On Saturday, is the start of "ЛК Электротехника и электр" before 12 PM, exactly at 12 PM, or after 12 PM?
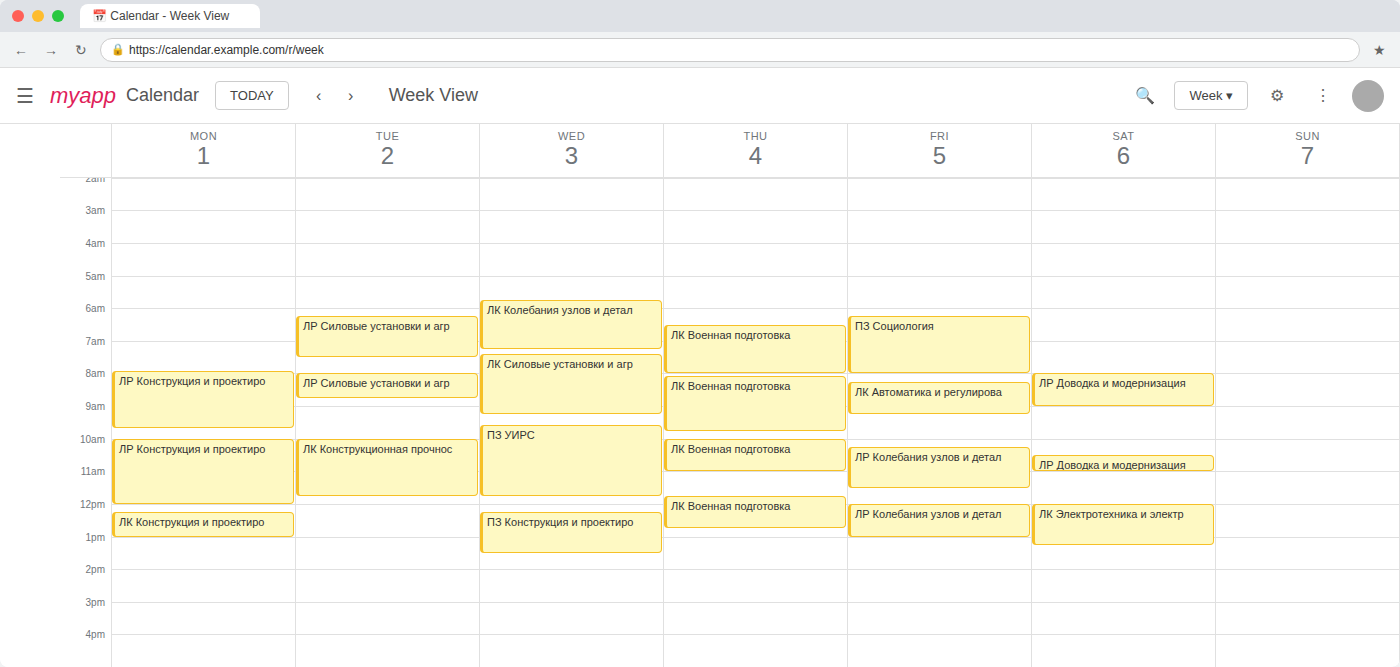
12:00 PM -- exactly at 12 PM, on the 12 PM line.